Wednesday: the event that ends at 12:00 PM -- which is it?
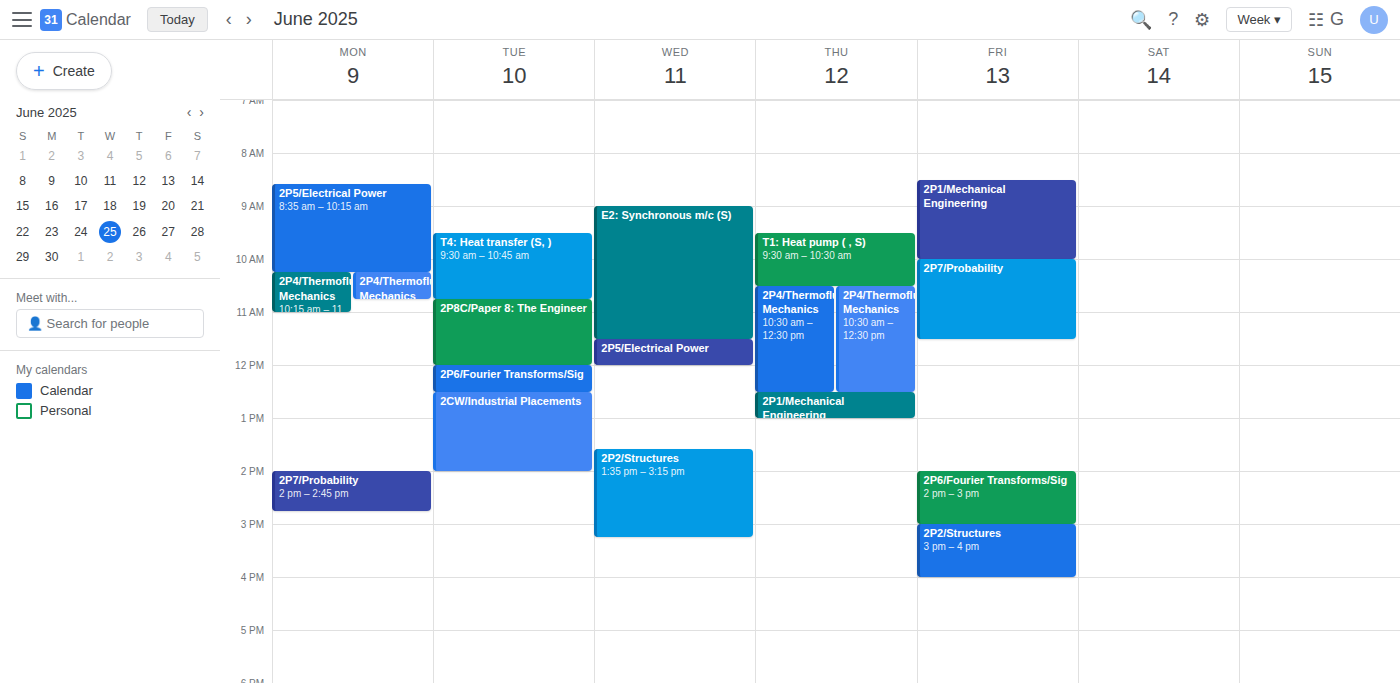
"2P5/Electrical Power"